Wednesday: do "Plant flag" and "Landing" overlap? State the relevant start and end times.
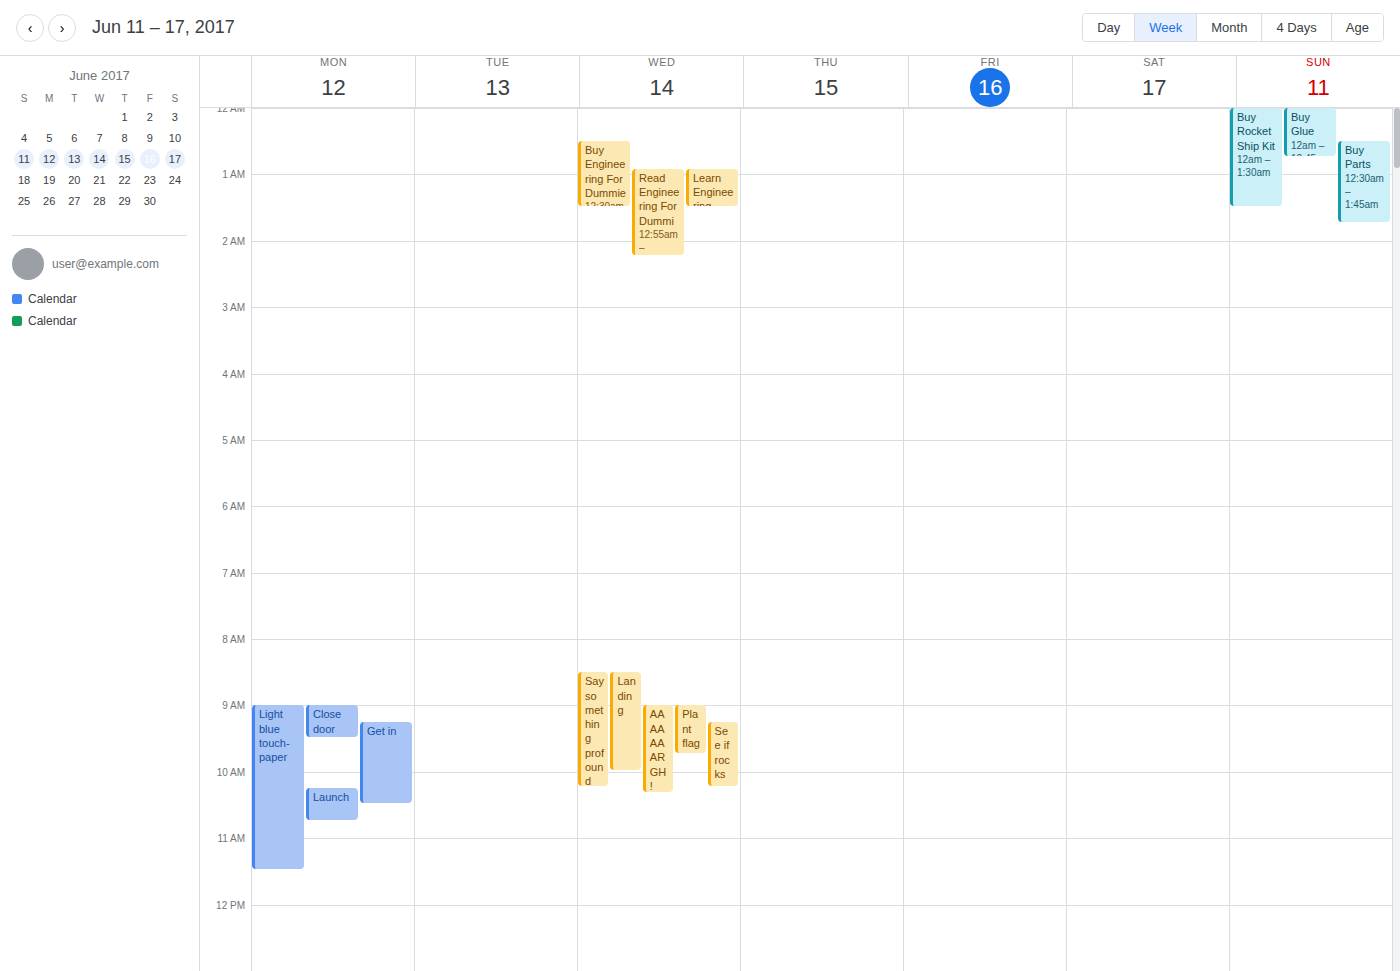
"Plant flag" runs 9:00 AM to 9:45 AM, inside "Landing" -- they overlap.